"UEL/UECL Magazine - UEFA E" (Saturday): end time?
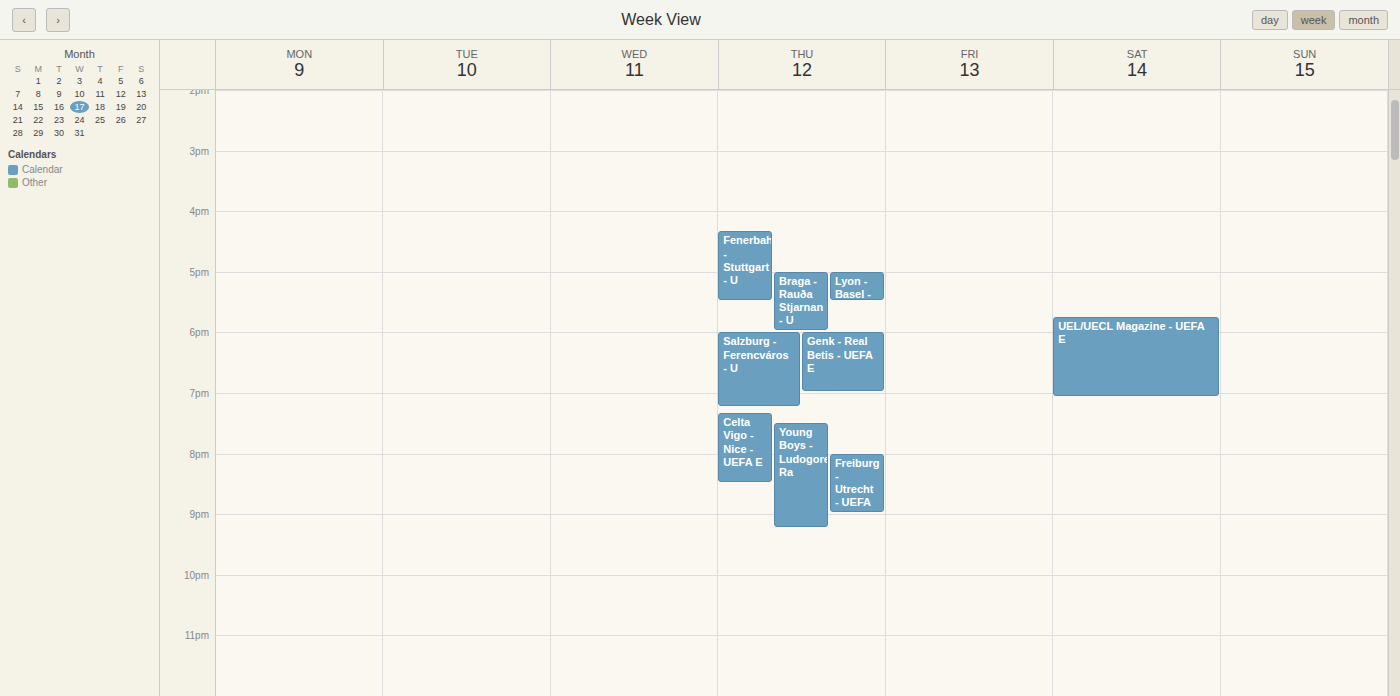
7:05 PM